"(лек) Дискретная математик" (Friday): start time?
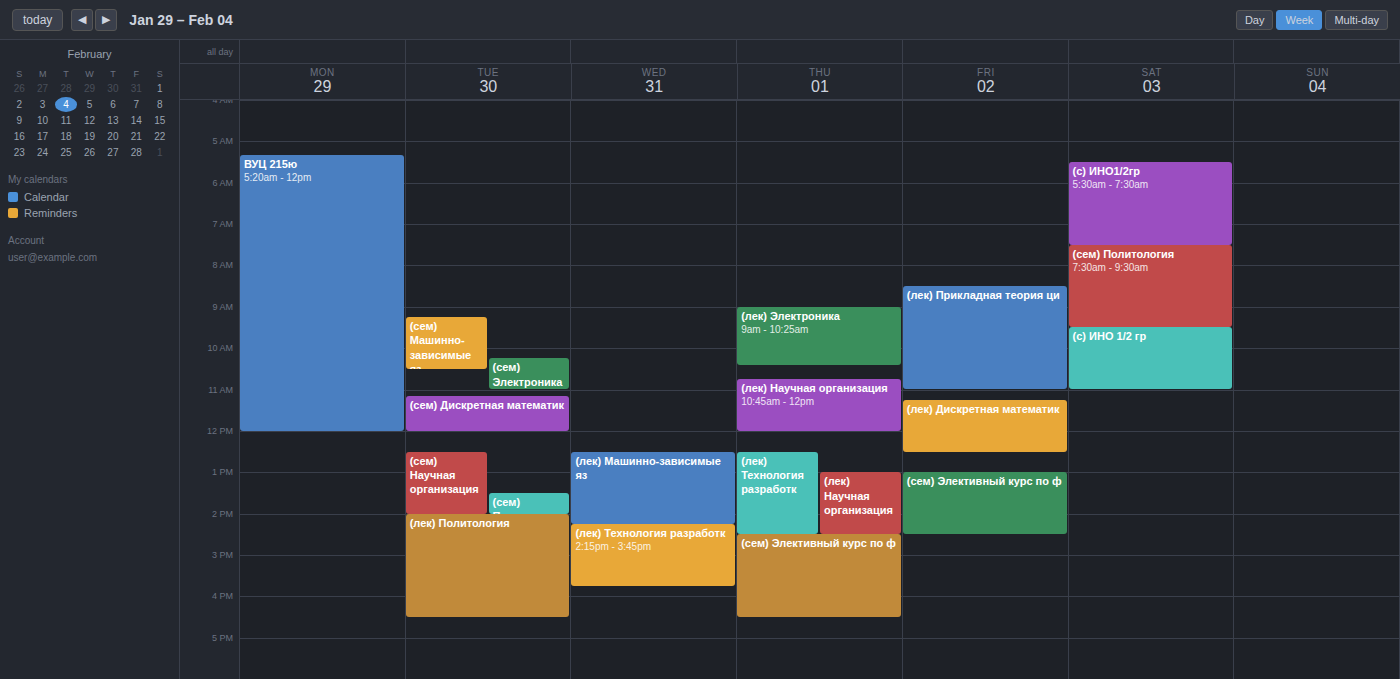
11:15 AM